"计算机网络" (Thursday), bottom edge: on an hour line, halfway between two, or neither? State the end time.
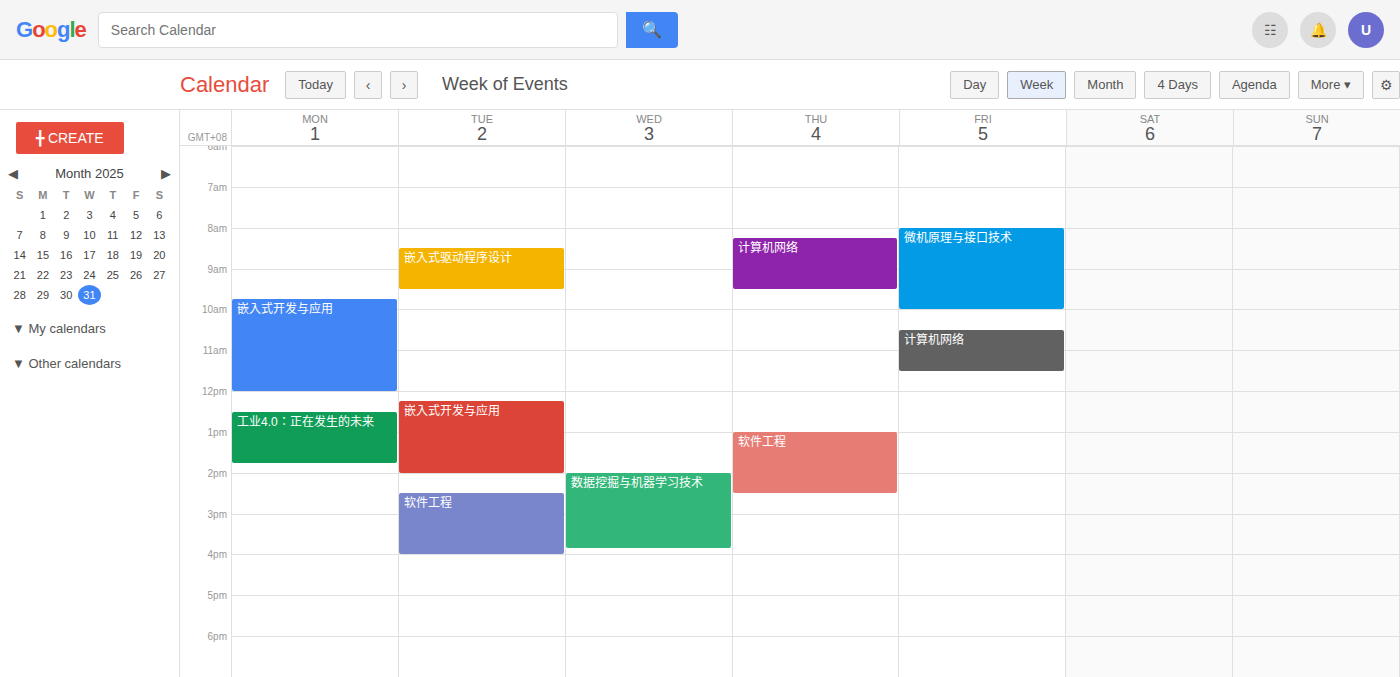
9:30 AM -- halfway between the 9 AM and 10 AM lines.